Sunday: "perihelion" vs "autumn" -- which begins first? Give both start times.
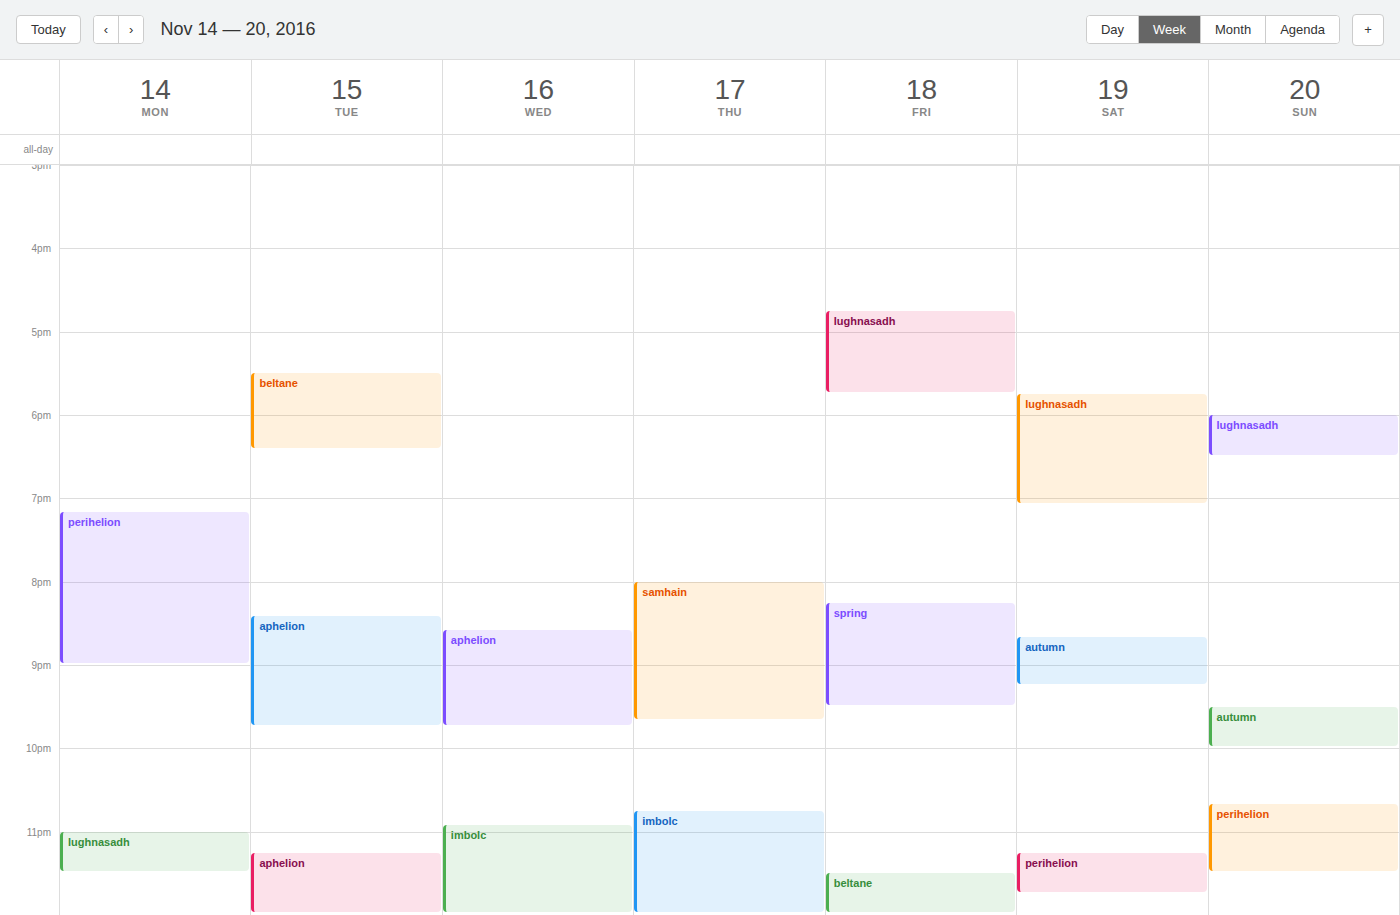
"autumn" 21:30; "perihelion" 22:40.